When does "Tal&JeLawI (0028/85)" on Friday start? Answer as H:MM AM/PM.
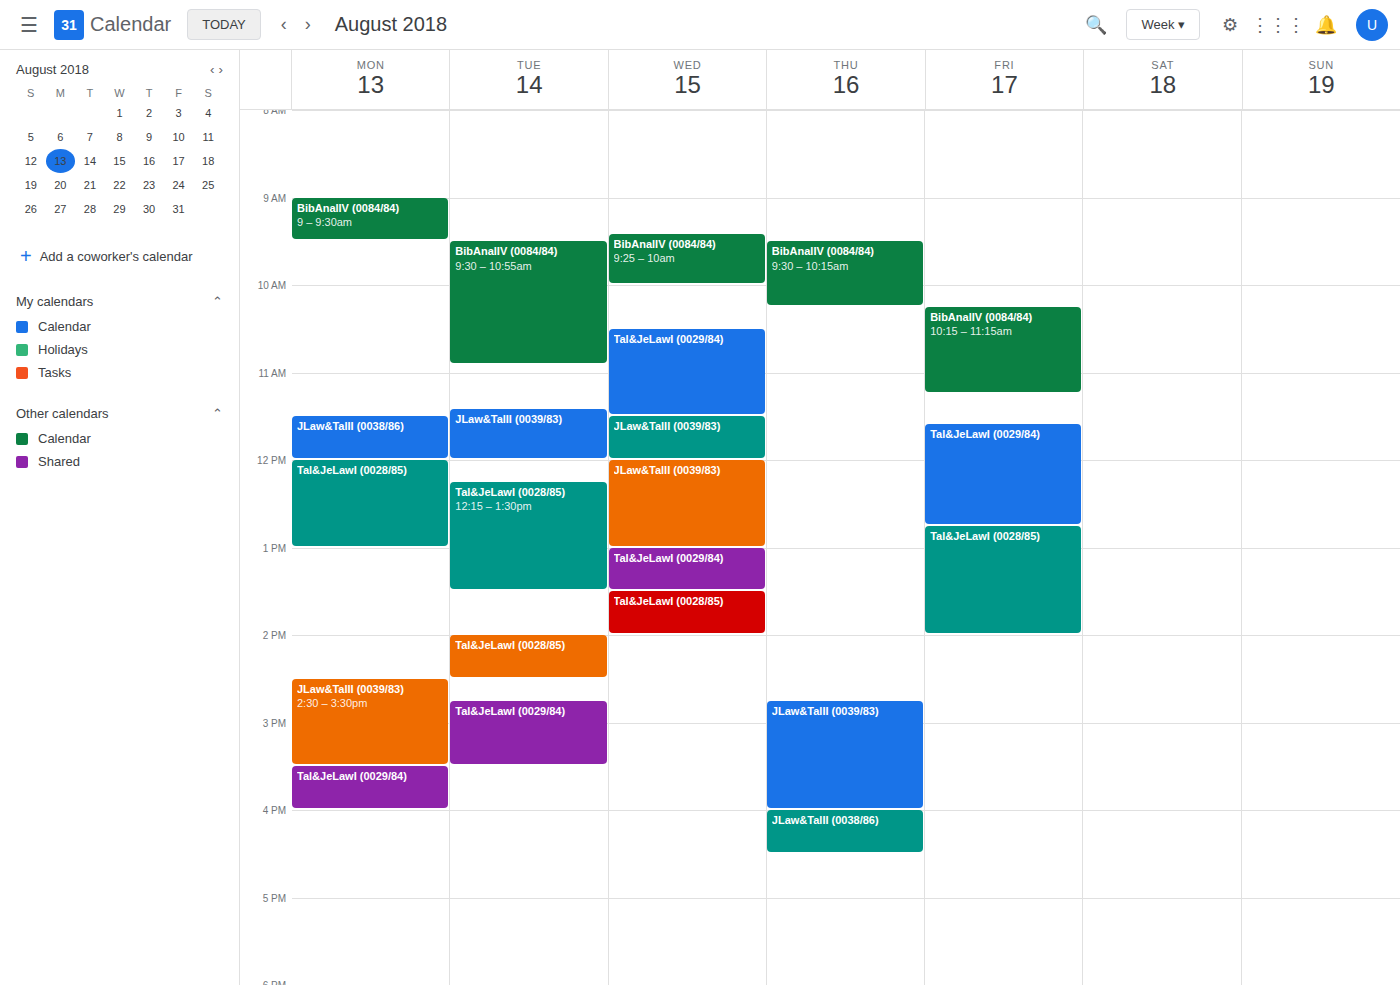
12:45 PM